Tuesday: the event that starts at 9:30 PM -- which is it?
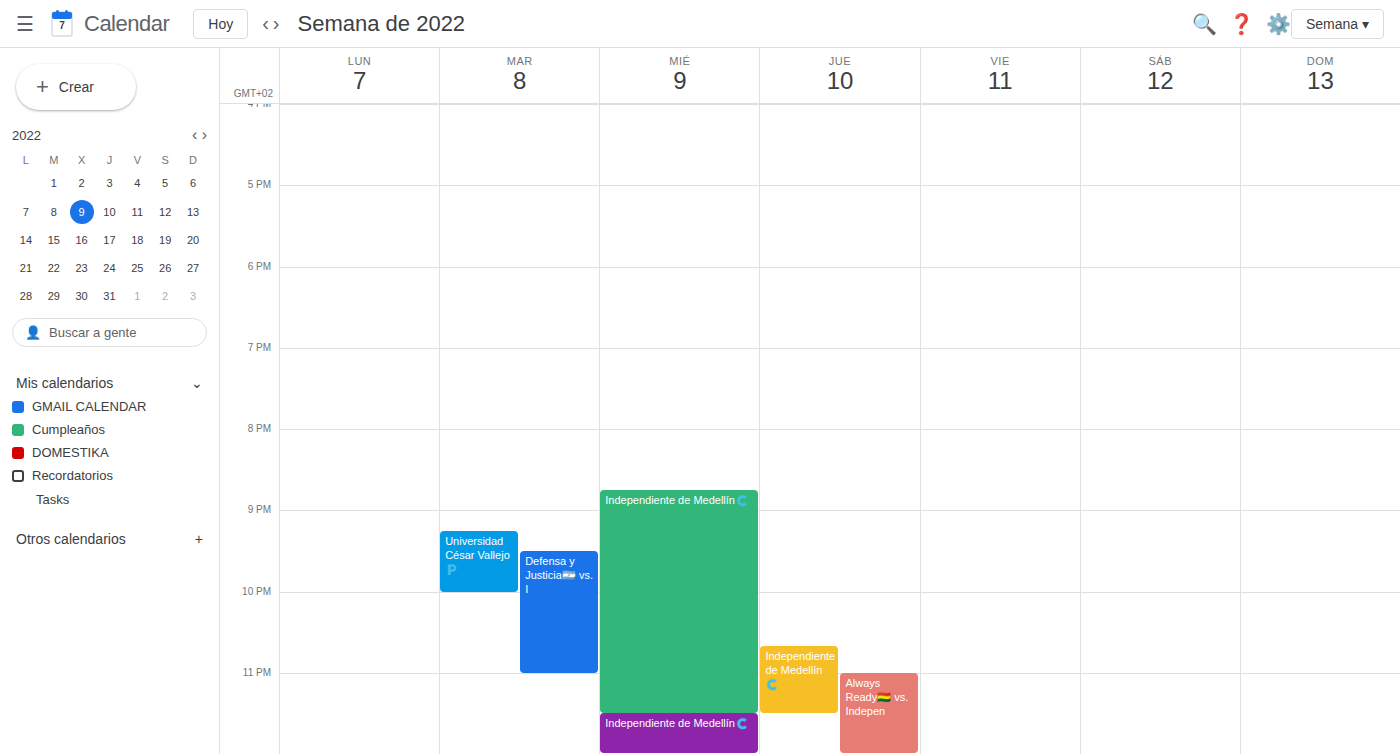
"Defensa y Justicia🇦🇷 vs. I"